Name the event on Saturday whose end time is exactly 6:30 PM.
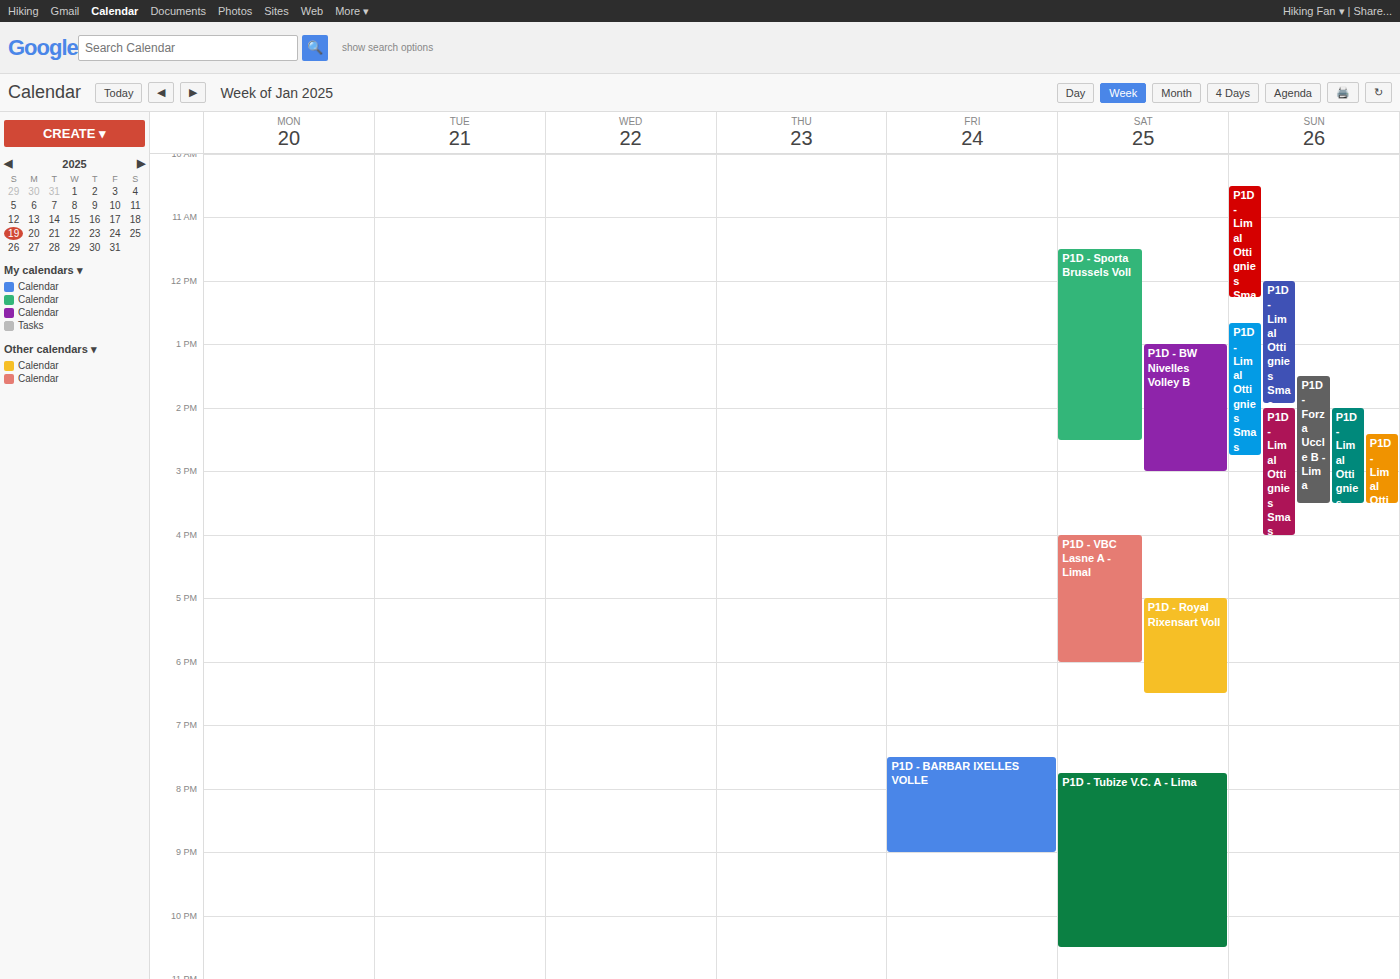
"P1D - Royal Rixensart Voll"